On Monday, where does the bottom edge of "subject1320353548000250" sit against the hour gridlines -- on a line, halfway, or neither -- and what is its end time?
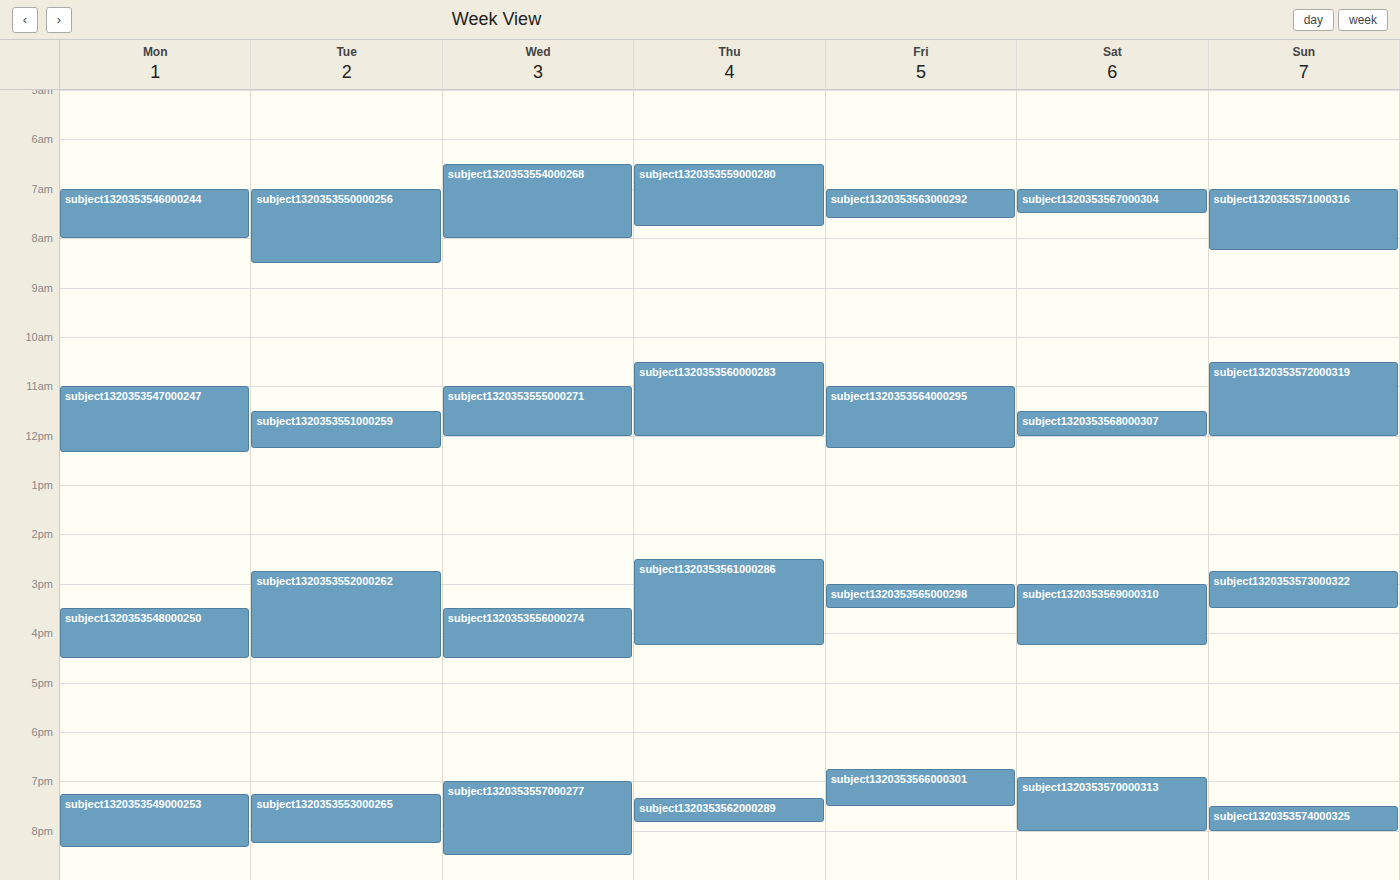
16:30 -- halfway between the 16:00 and 17:00 lines.